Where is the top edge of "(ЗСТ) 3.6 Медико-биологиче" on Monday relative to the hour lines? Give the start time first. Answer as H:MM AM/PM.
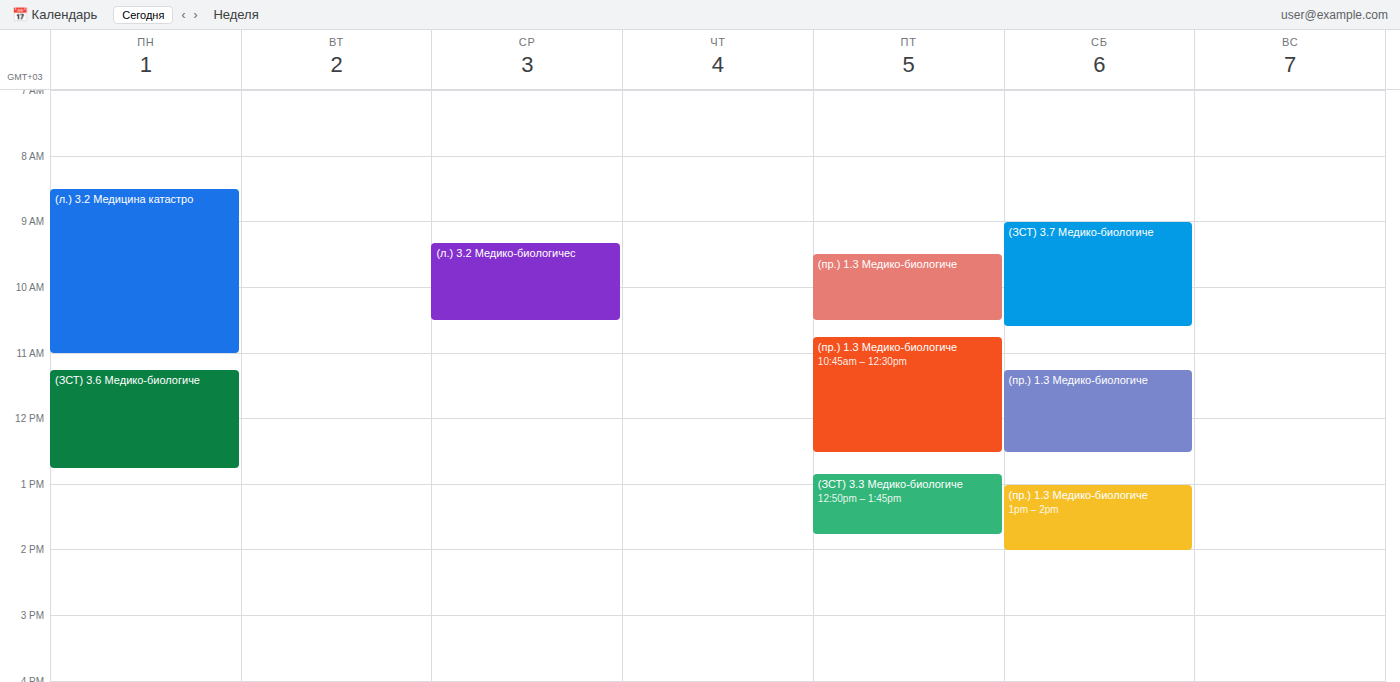
11:15 AM -- neither: a quarter of the way from the 11 AM line to the 12 PM line.